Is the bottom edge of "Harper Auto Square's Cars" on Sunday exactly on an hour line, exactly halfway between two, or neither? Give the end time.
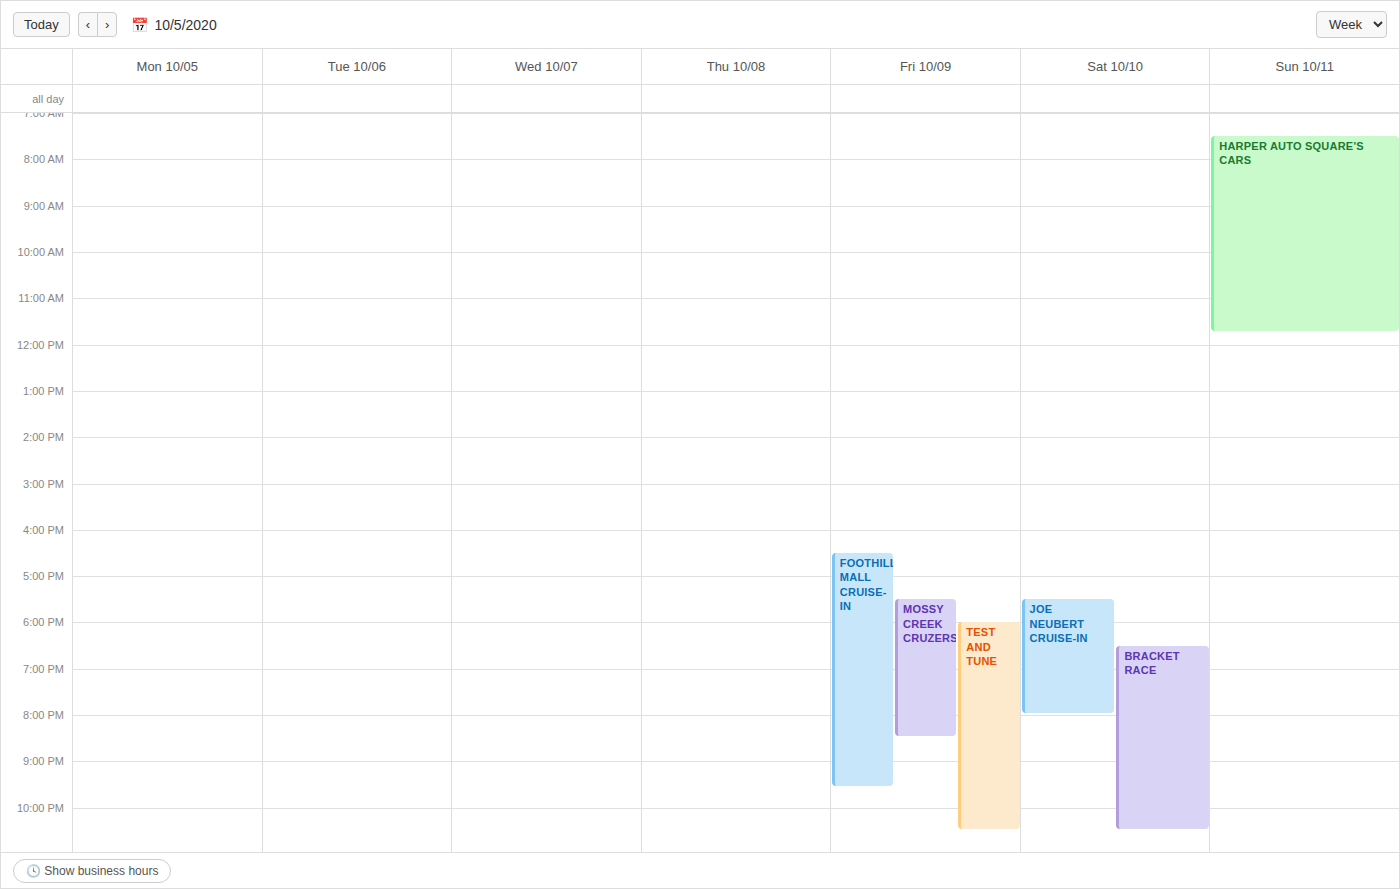
11:45 AM -- neither: three quarters of the way from the 11 AM line to the 12 PM line.